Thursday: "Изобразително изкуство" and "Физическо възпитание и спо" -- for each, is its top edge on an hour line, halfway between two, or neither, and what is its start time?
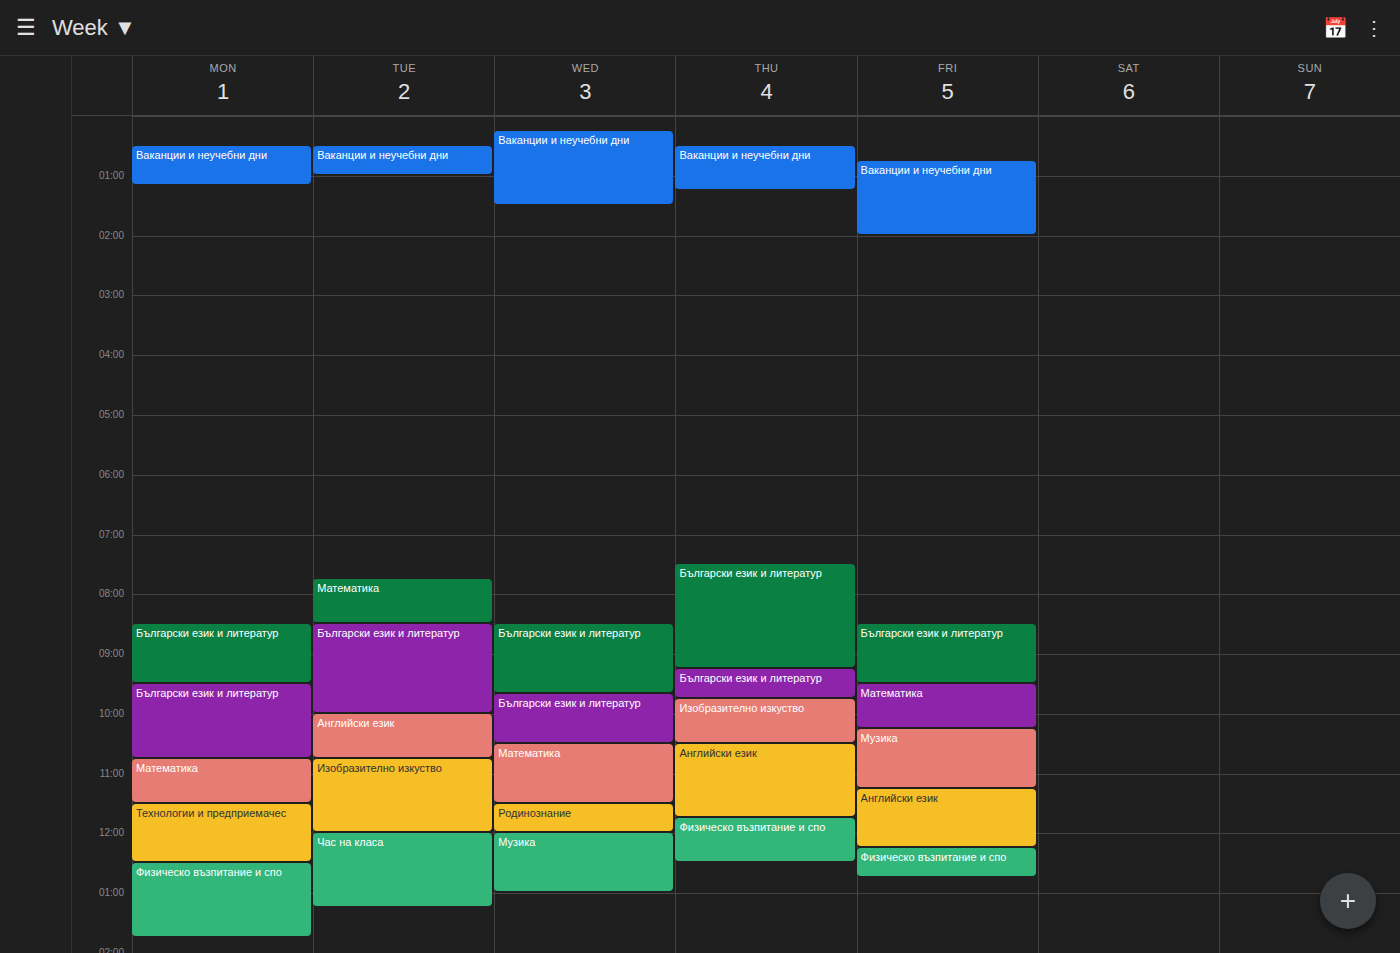
"Изобразително изкуство": 9:45 AM, neither: three quarters of the way from the 9 AM line to the 10 AM line. "Физическо възпитание и спо": 11:45 AM, neither: three quarters of the way from the 11 AM line to the 12 PM line.